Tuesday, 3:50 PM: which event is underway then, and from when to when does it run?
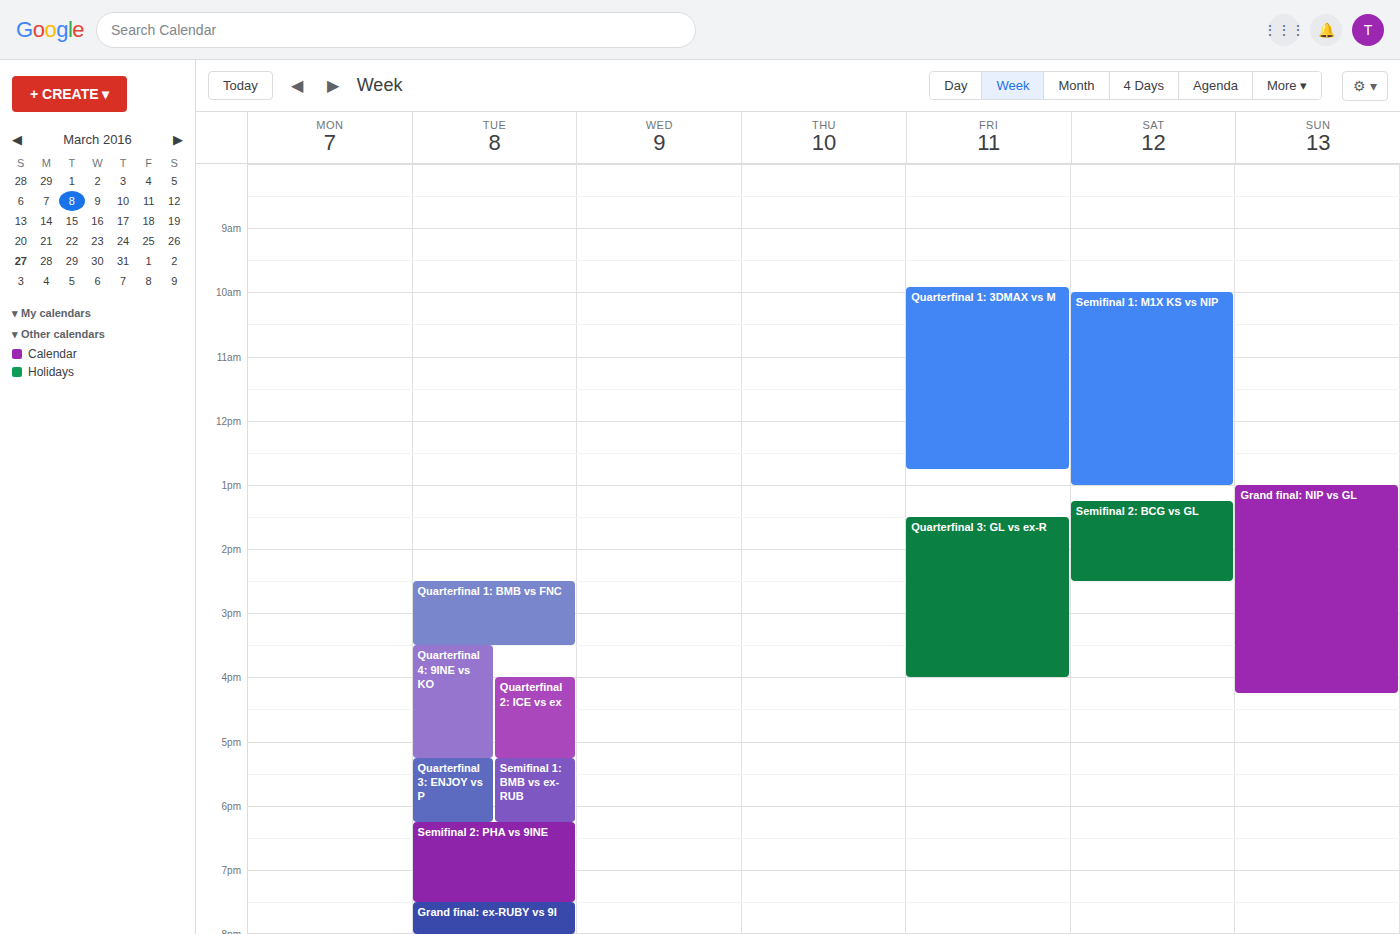
"Quarterfinal 4: 9INE vs KO", 3:30 PM to 5:15 PM